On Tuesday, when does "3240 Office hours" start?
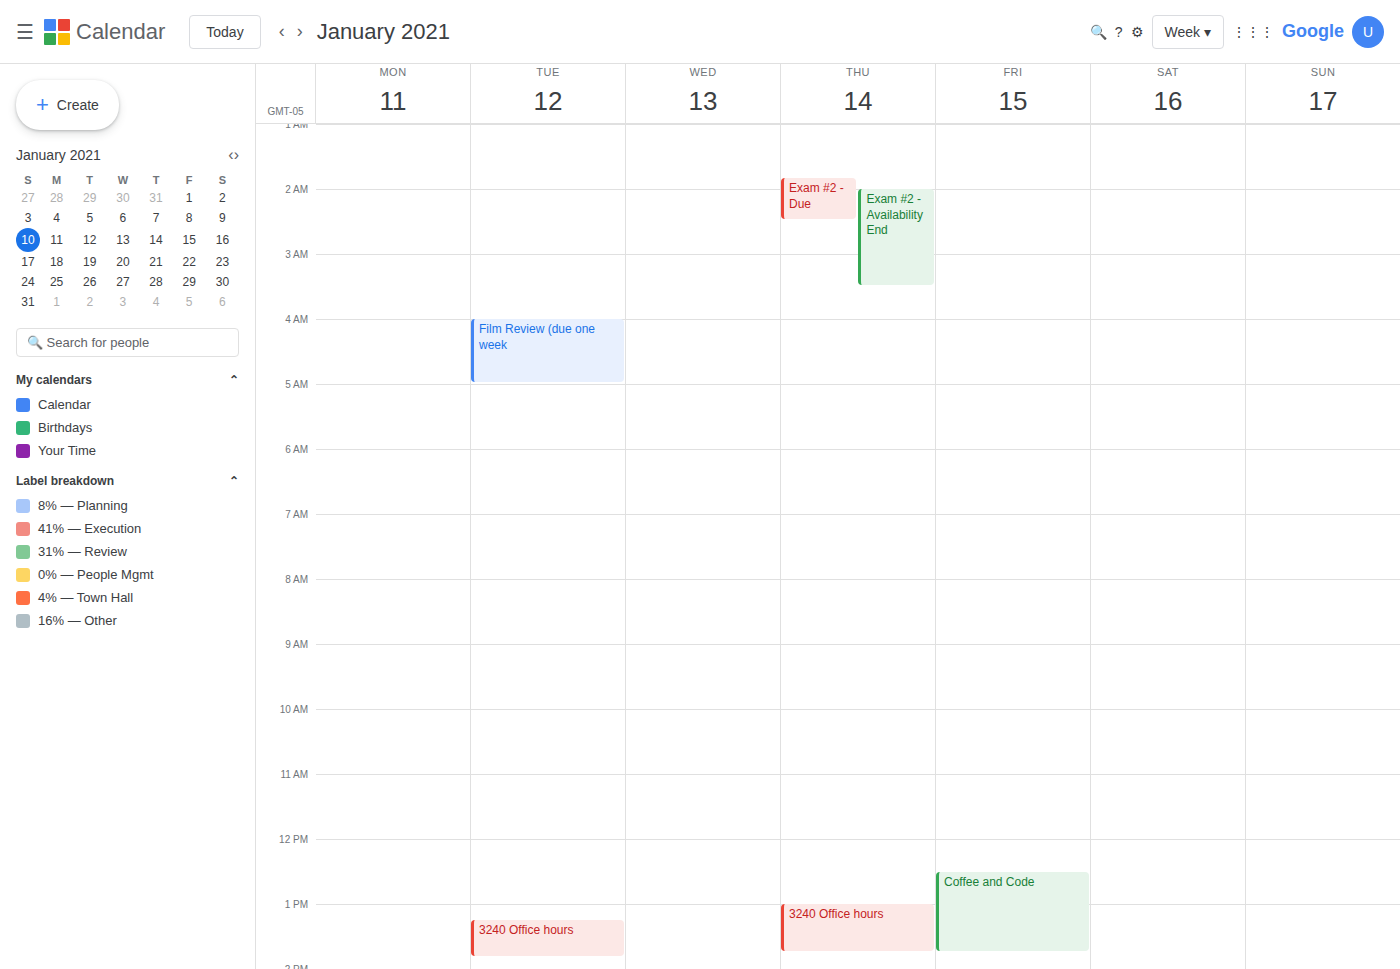
13:15